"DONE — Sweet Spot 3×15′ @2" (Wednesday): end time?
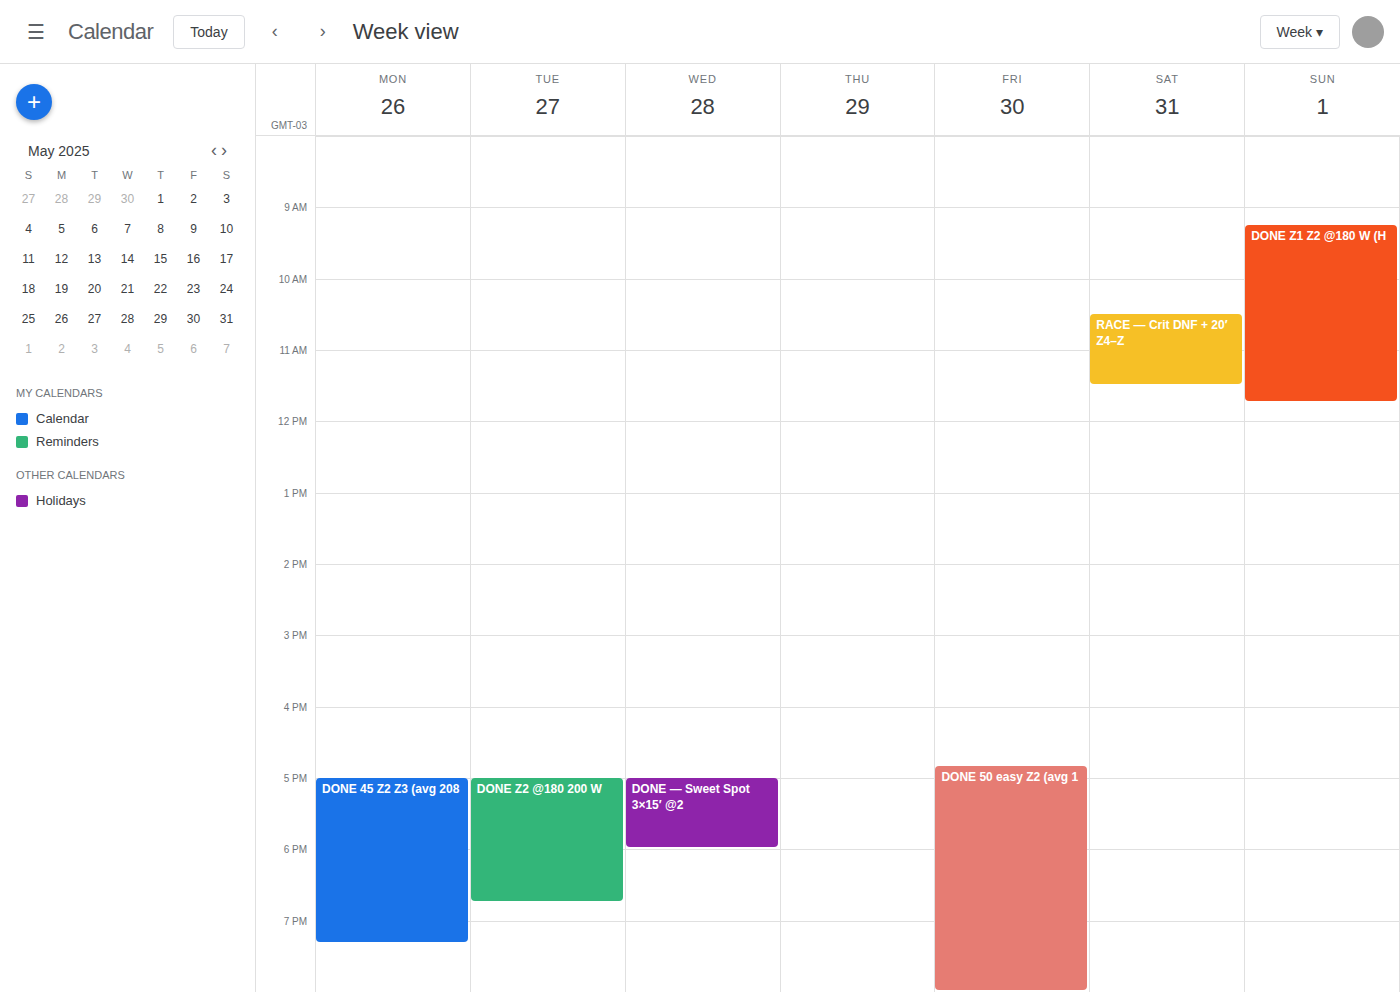
6:00 PM